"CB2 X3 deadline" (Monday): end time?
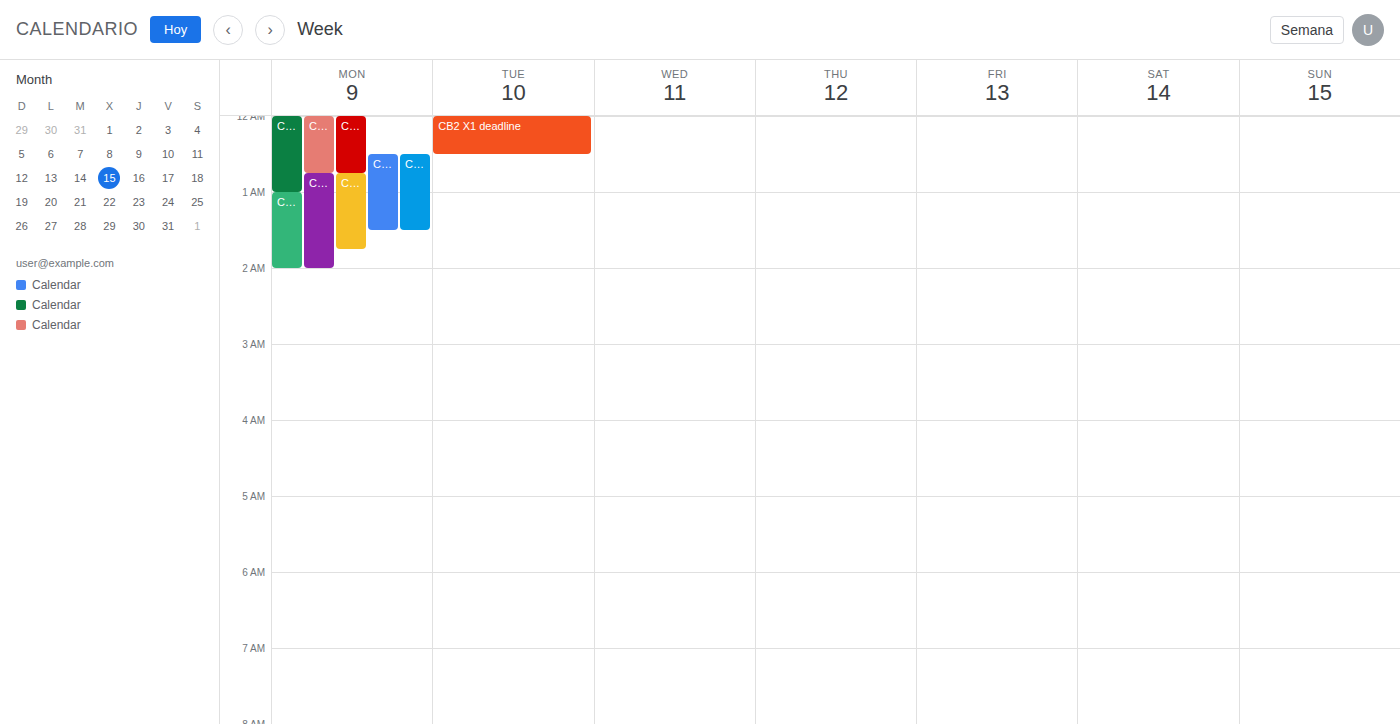
1:30 AM